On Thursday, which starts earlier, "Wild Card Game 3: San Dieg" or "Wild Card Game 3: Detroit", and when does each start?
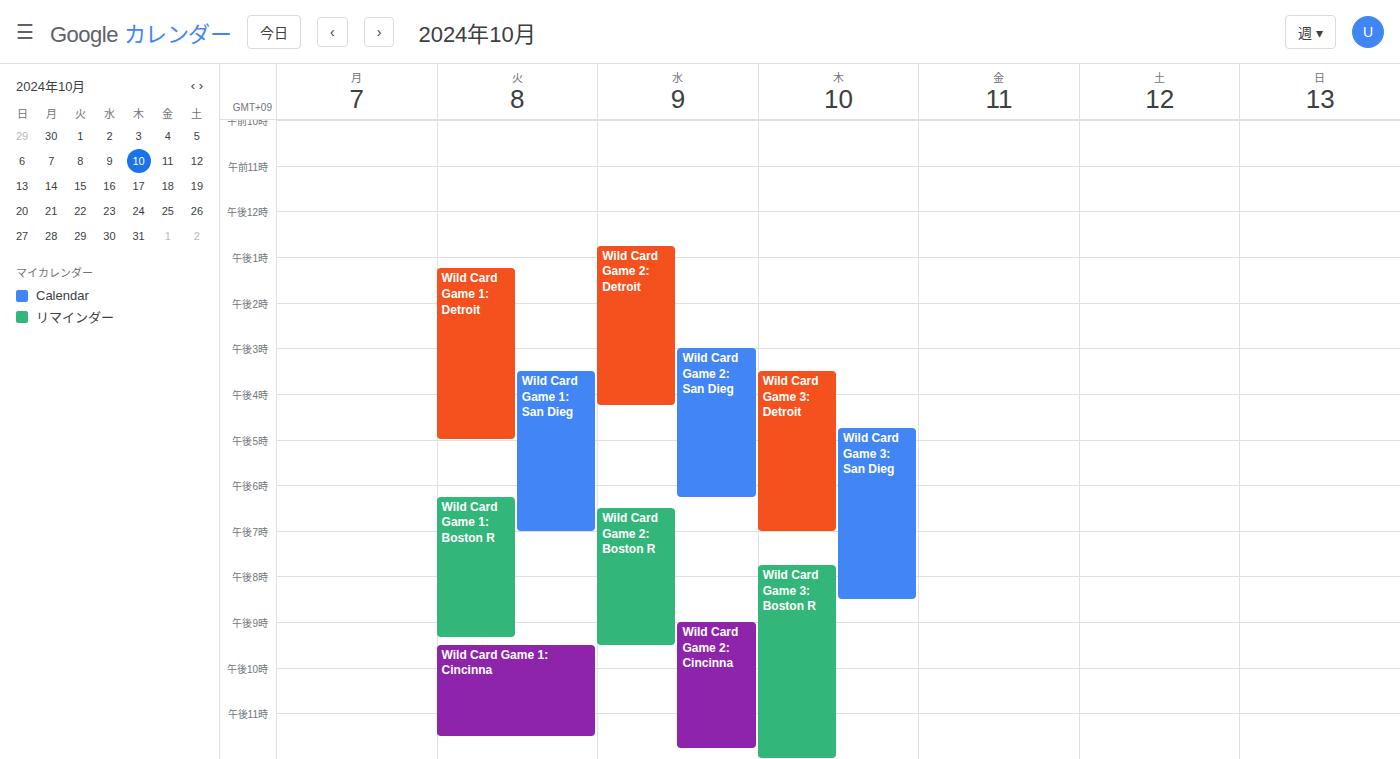
"Wild Card Game 3: Detroit" 3:30 PM; "Wild Card Game 3: San Dieg" 4:45 PM.